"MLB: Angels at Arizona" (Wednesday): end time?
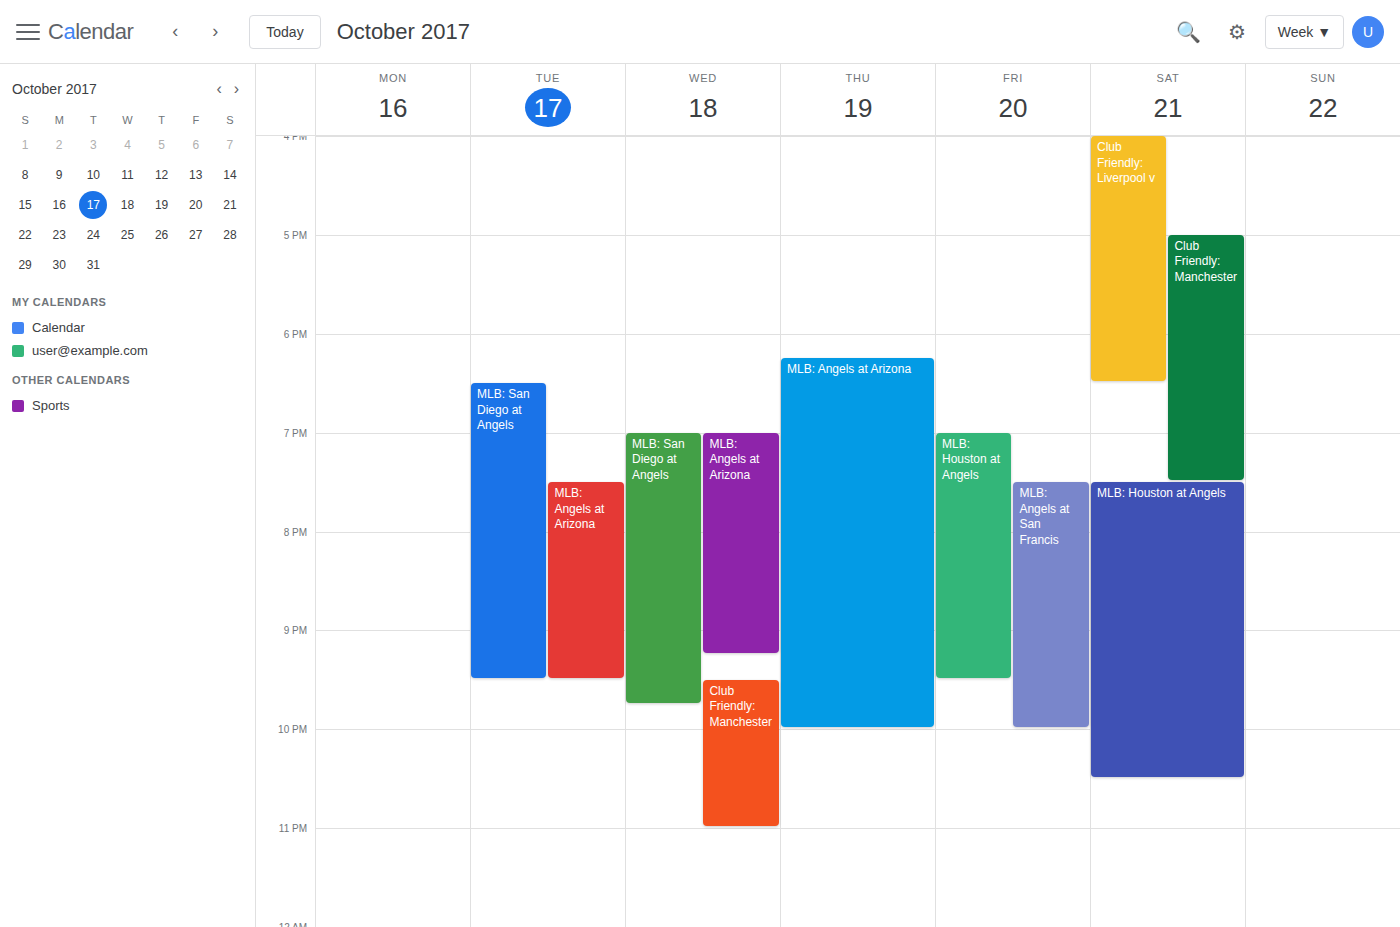
9:15 PM